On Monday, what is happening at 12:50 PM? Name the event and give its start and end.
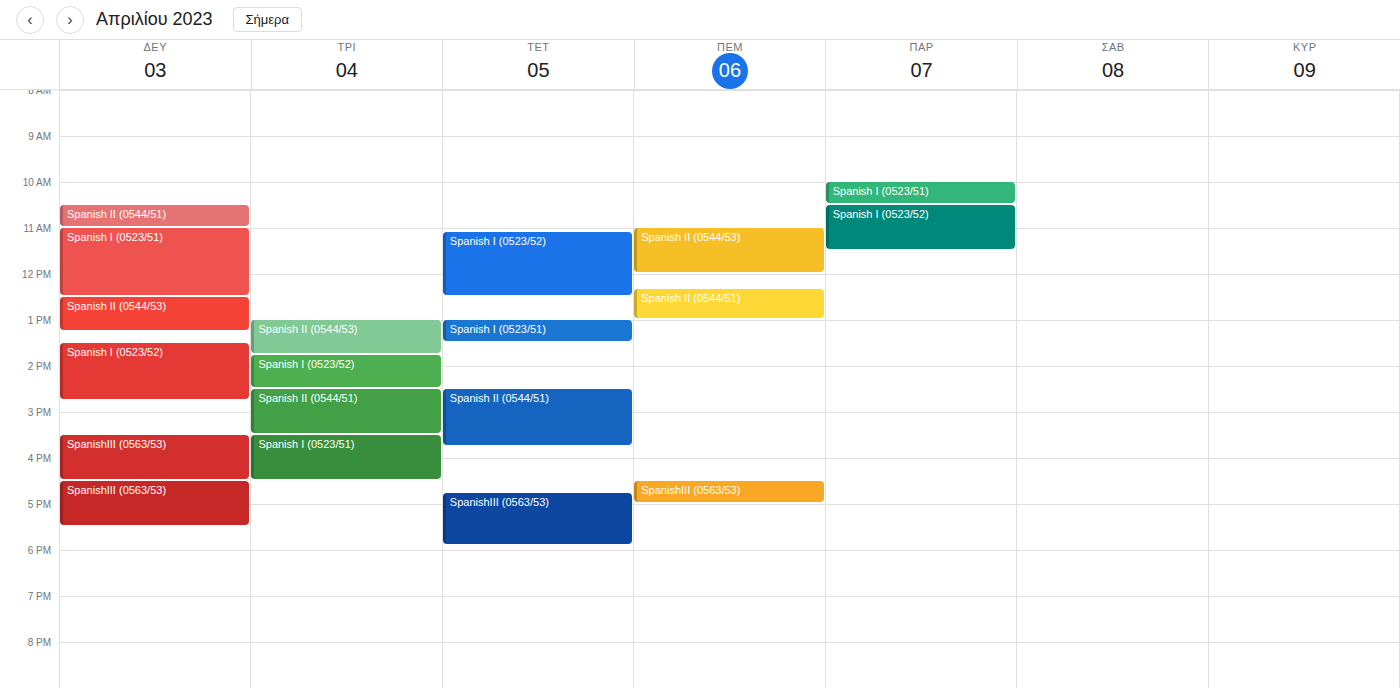
"Spanish II (0544/53)", 12:30 PM to 1:15 PM